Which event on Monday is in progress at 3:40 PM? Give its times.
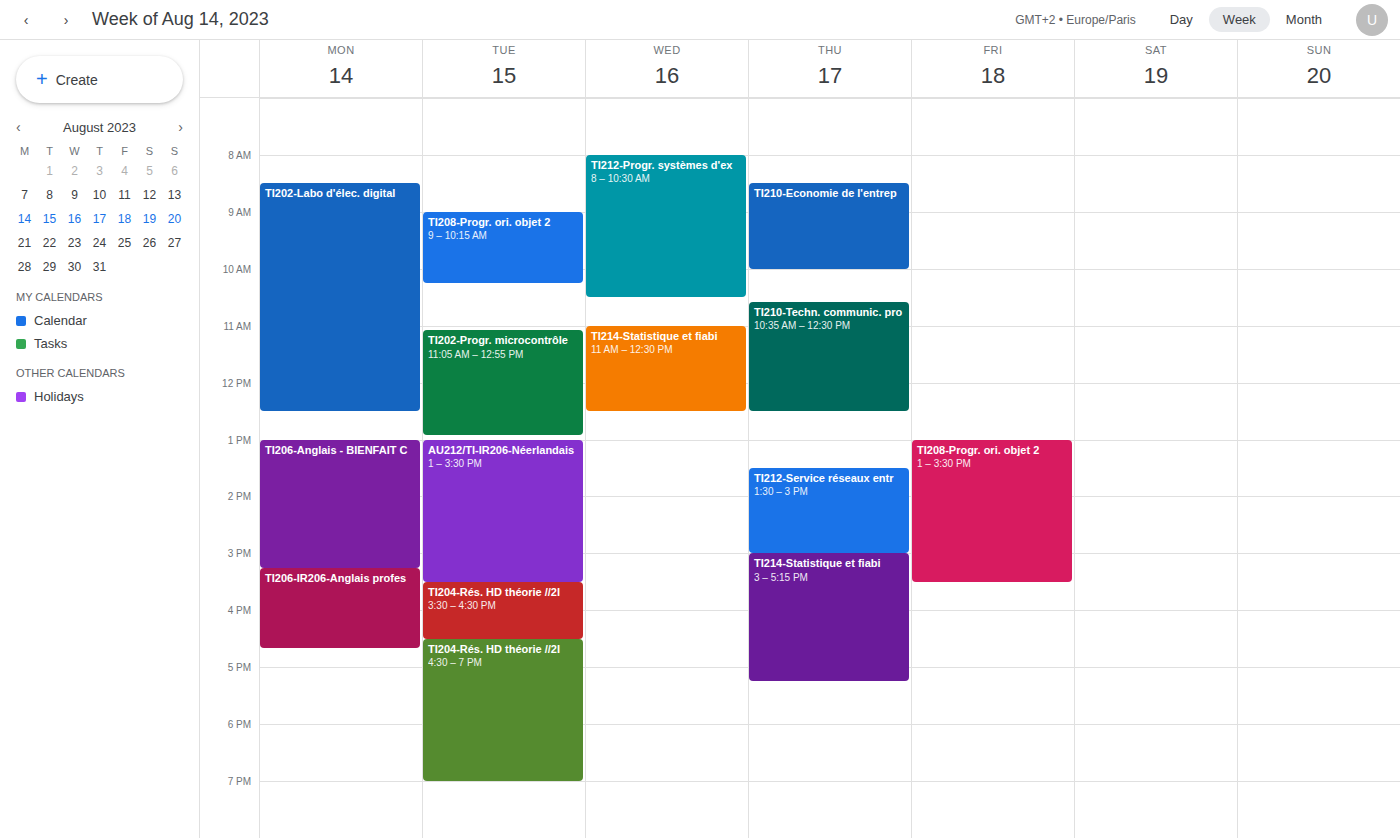
"TI206-IR206-Anglais profes", 3:15 PM to 4:40 PM